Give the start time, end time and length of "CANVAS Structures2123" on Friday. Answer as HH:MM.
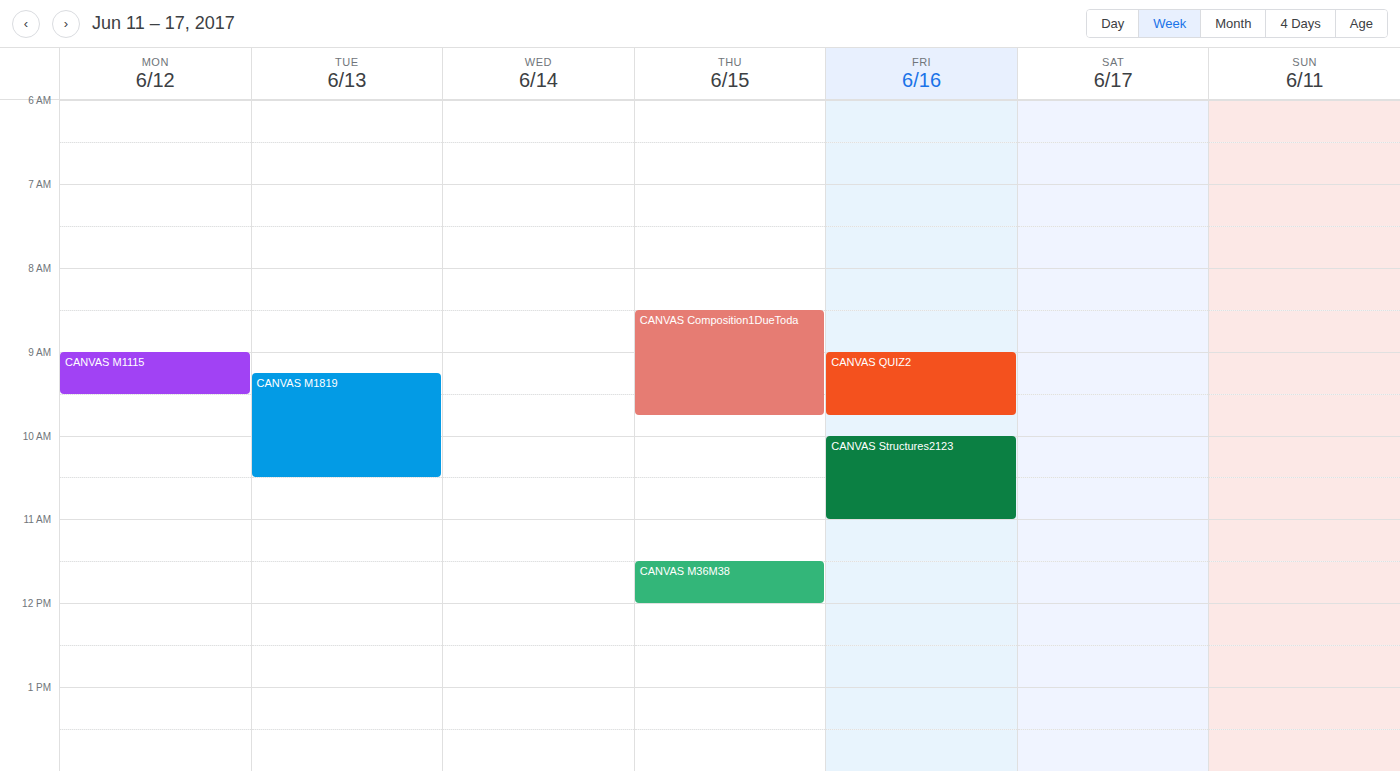
10:00 to 11:00, 1 hour